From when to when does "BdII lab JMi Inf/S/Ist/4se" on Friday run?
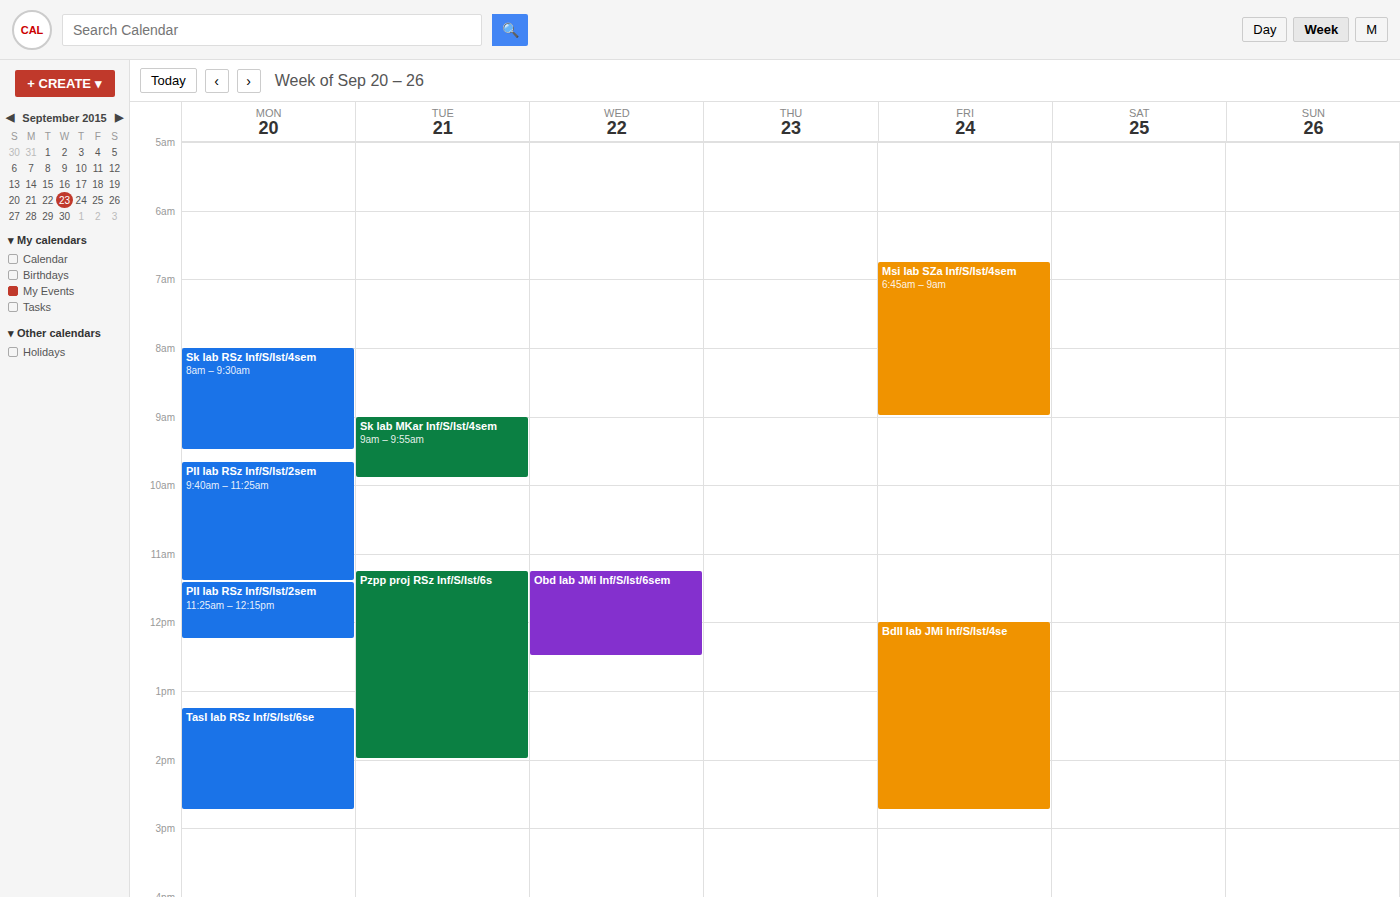
12:00 PM to 2:45 PM